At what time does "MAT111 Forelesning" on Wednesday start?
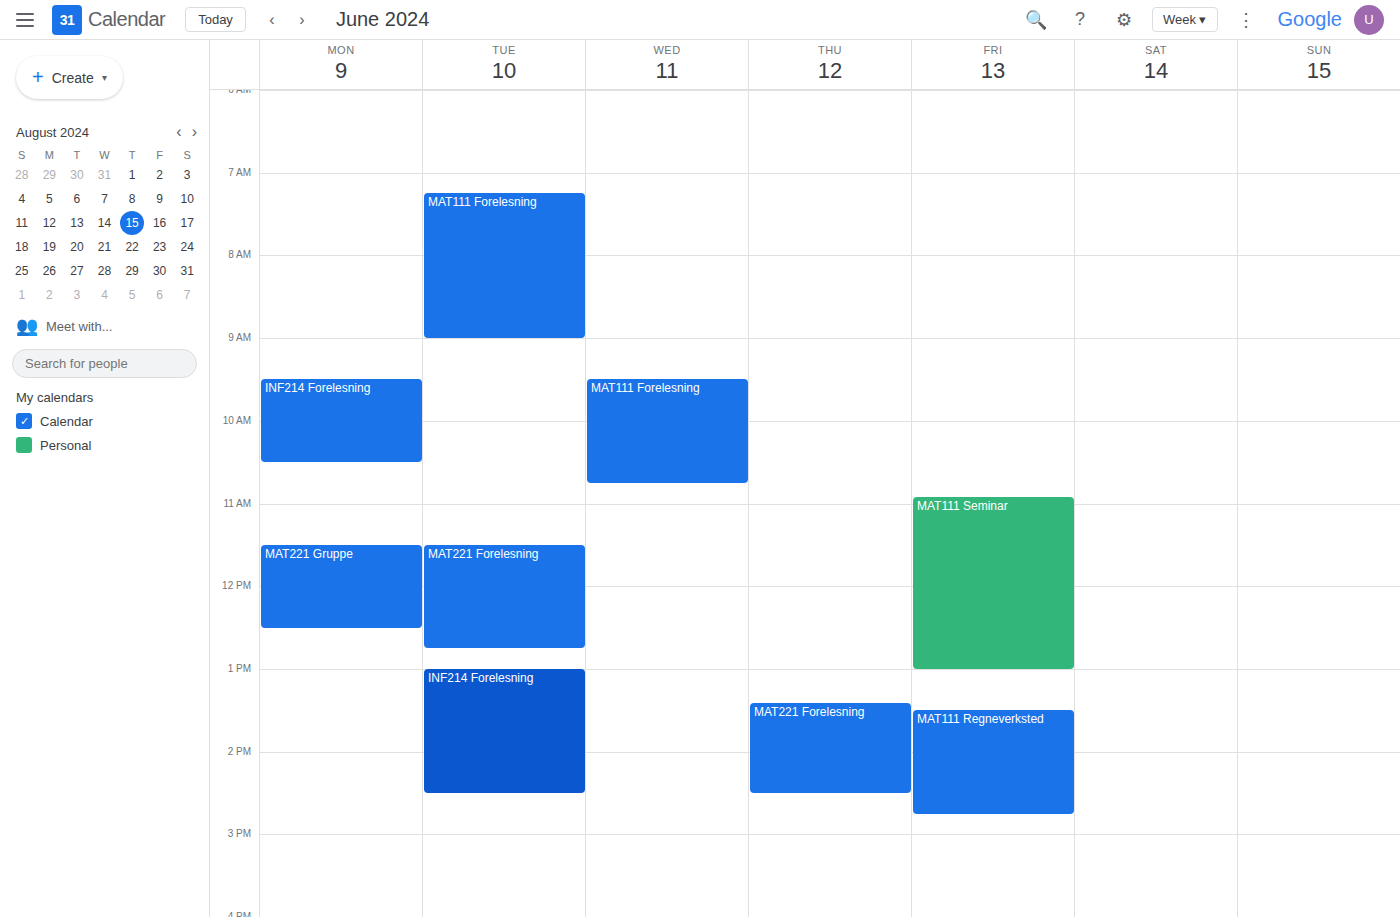
9:30 AM